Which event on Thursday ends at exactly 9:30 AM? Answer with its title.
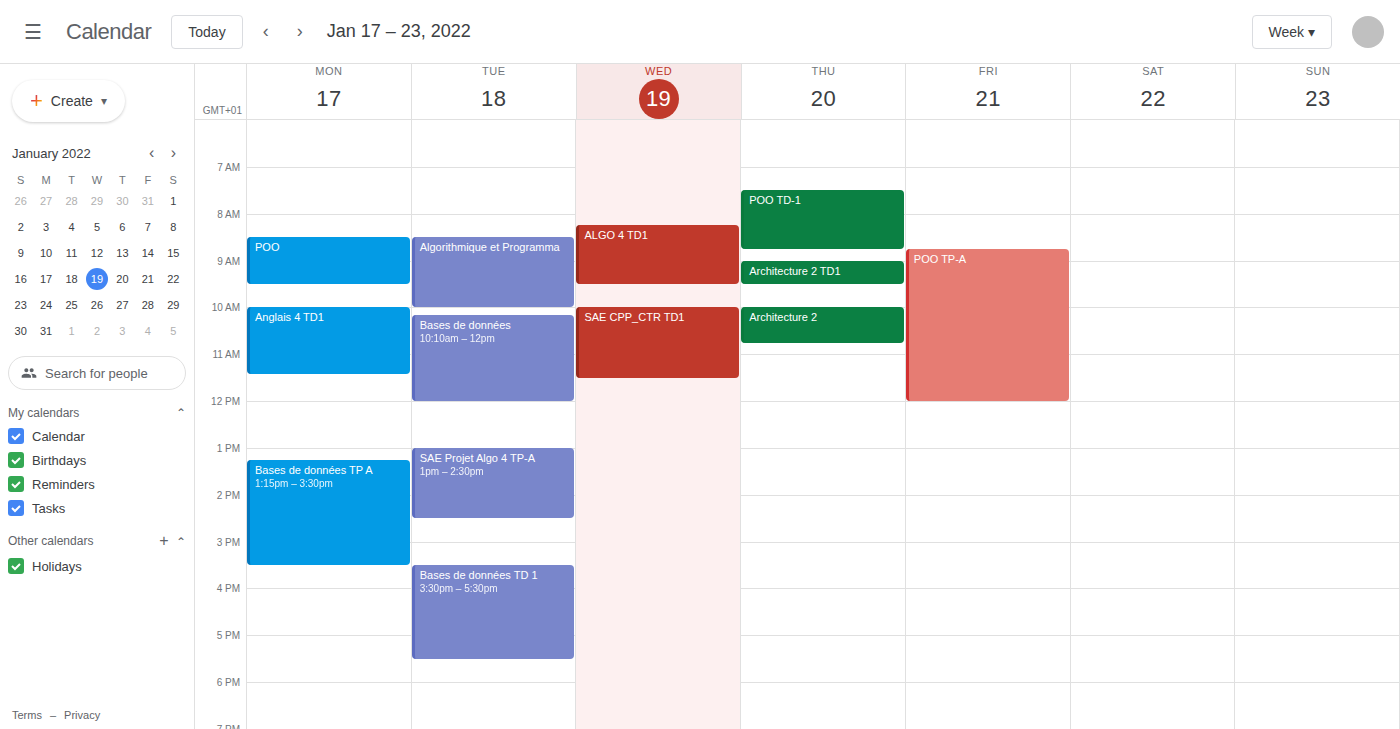
"Architecture 2 TD1"